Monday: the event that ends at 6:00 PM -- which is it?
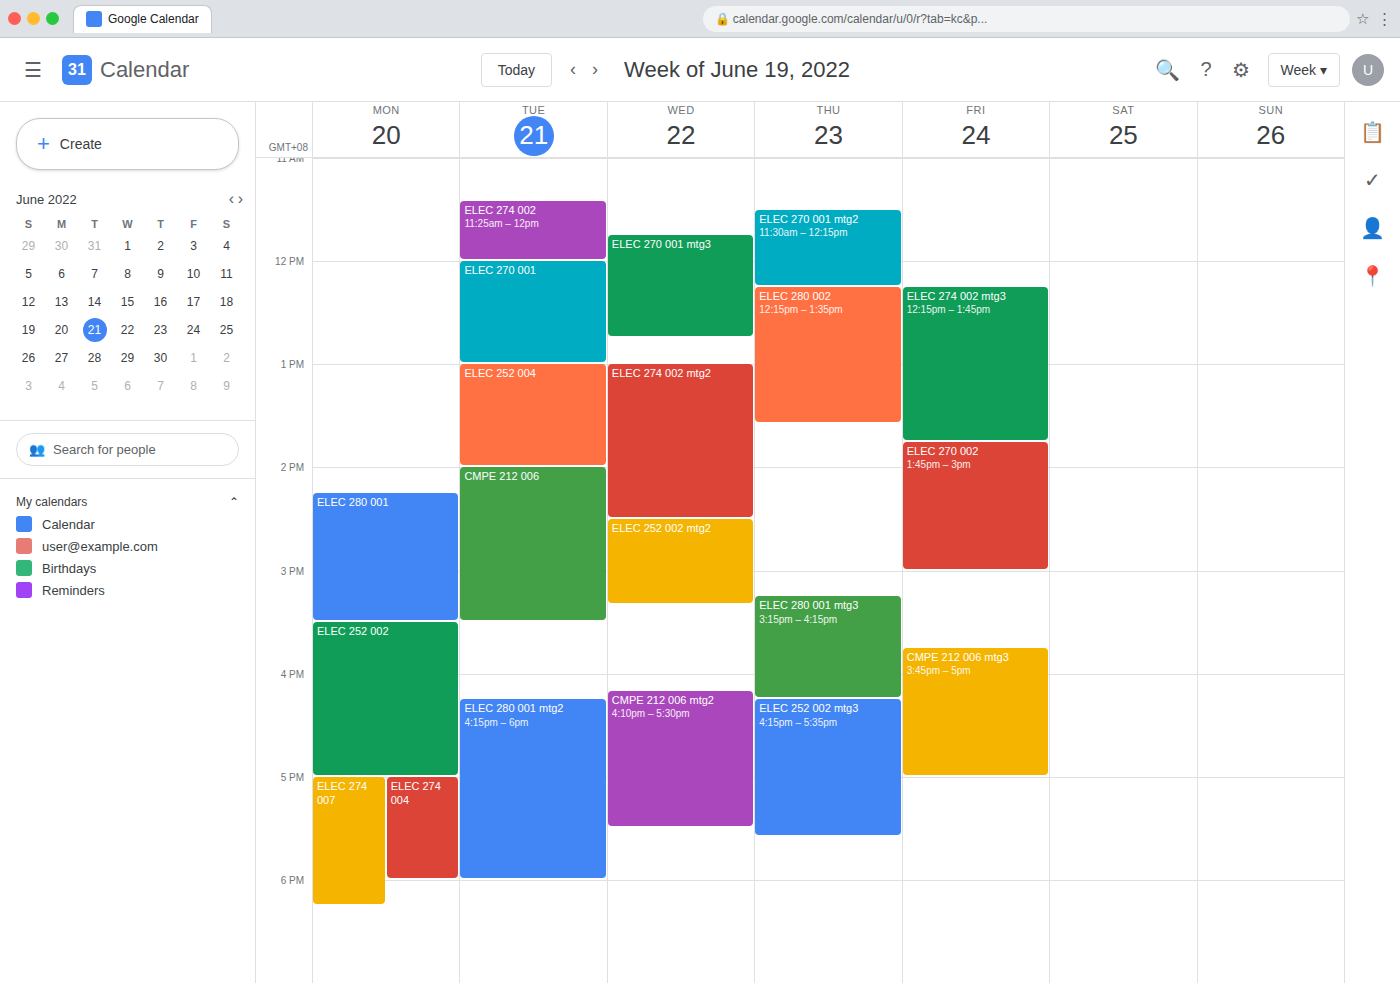
"ELEC 274 004"